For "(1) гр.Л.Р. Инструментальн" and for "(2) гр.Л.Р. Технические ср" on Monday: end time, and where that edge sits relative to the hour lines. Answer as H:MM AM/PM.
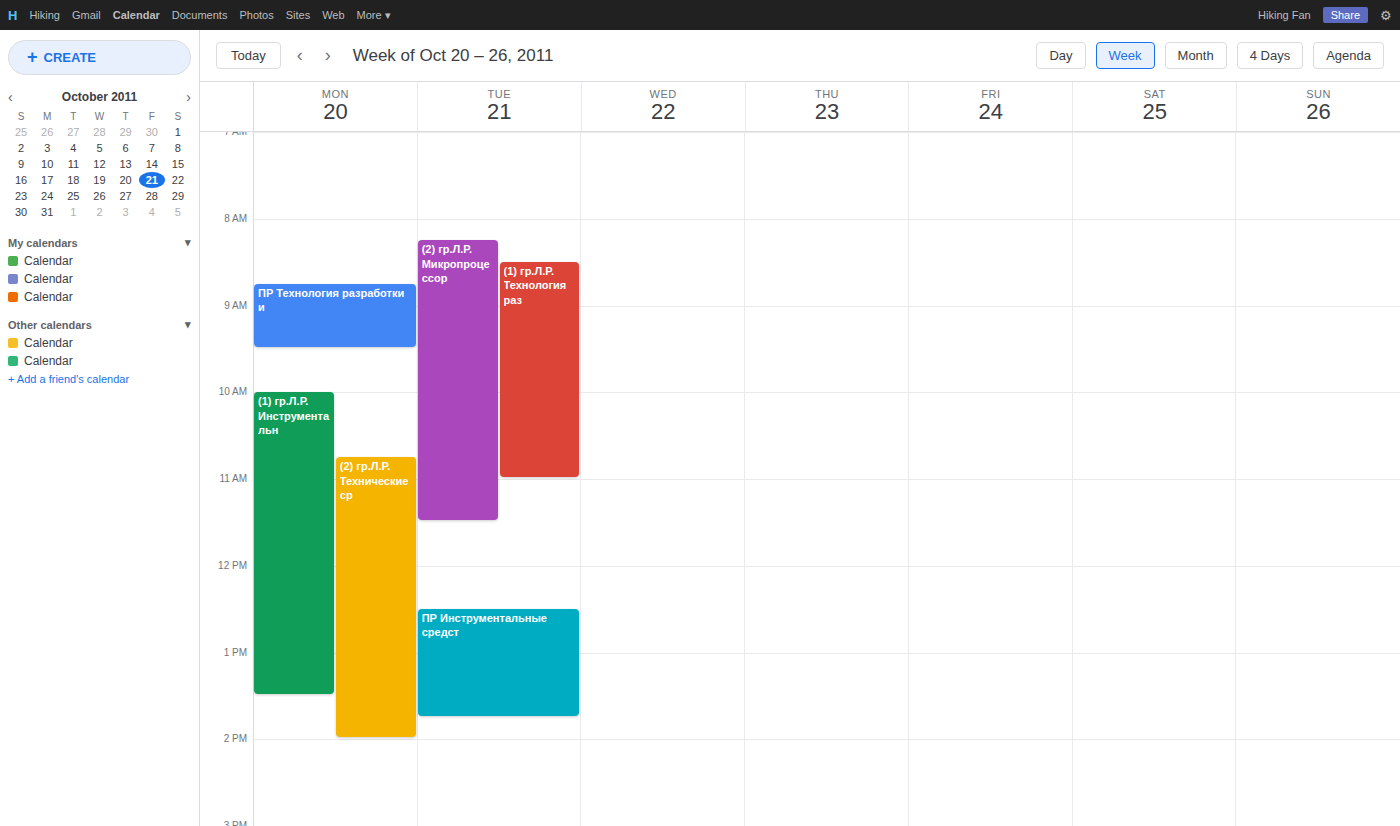
"(1) гр.Л.Р. Инструментальн": 1:30 PM, halfway between the 1 PM and 2 PM lines. "(2) гр.Л.Р. Технические ср": 2:00 PM, exactly on the 2 PM line.